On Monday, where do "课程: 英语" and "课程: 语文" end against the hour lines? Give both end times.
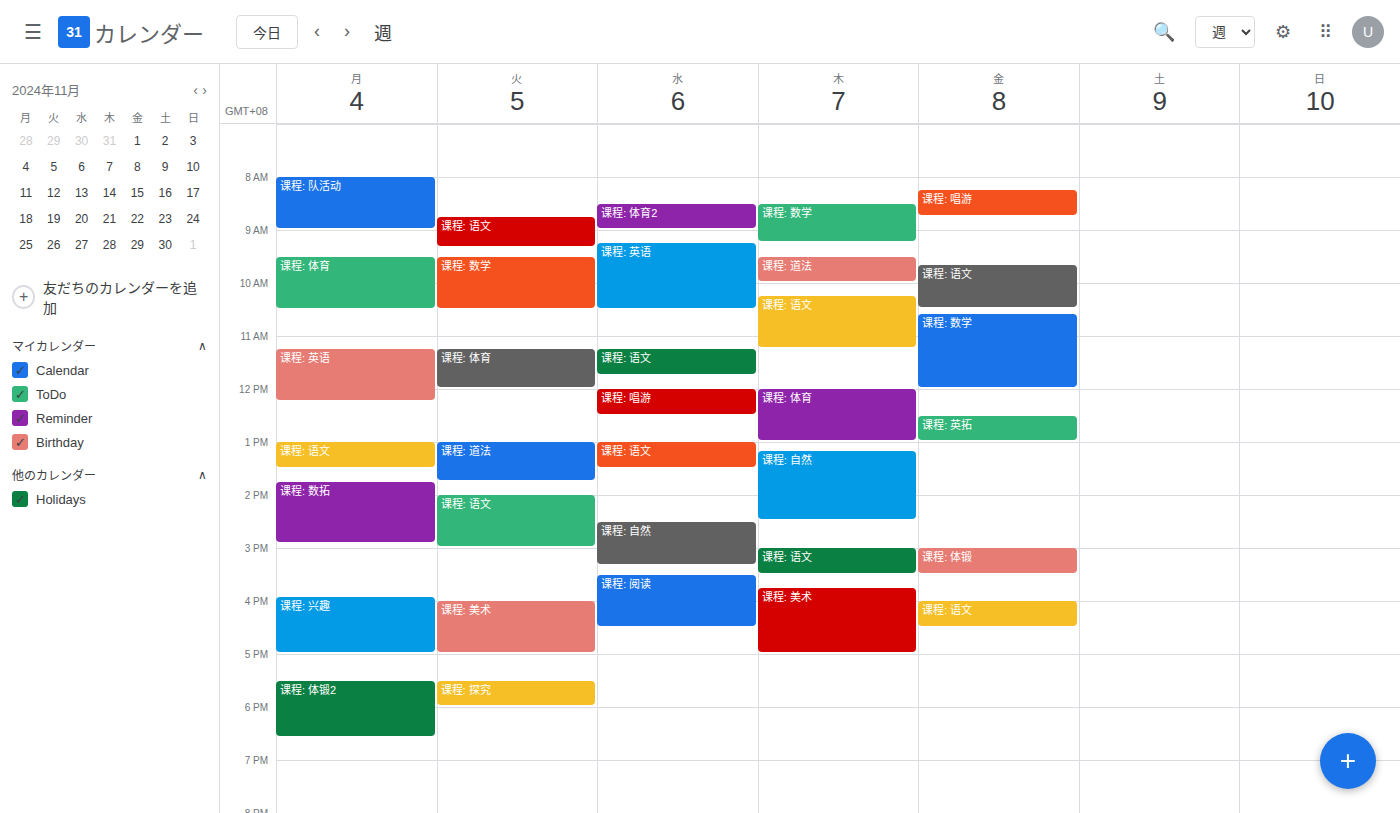
"课程: 英语": 12:15 PM, neither: a quarter of the way from the 12 PM line to the 1 PM line. "课程: 语文": 1:30 PM, halfway between the 1 PM and 2 PM lines.